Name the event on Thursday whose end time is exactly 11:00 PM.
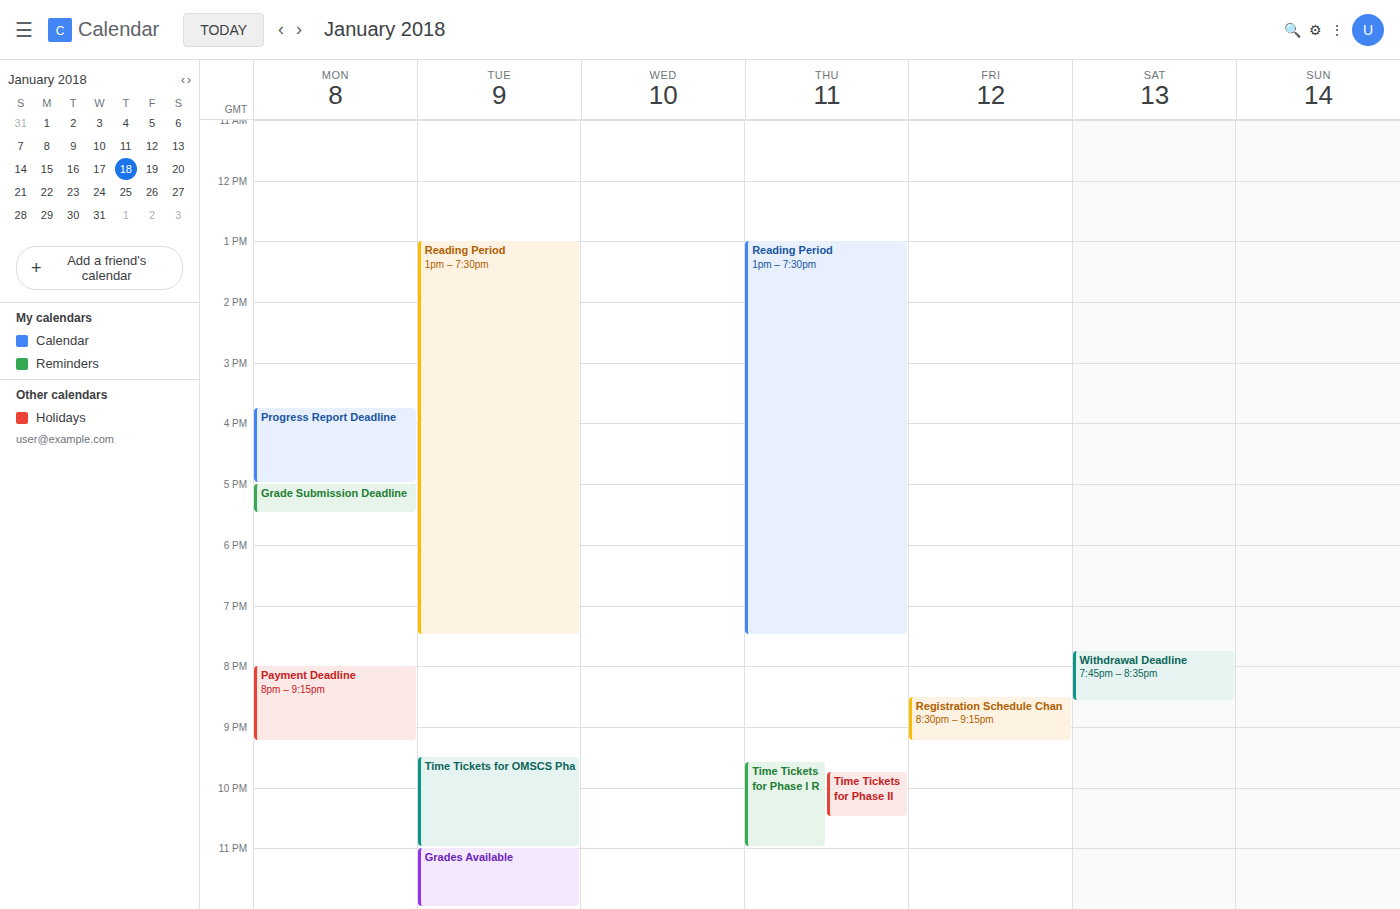
"Time Tickets for Phase I R"